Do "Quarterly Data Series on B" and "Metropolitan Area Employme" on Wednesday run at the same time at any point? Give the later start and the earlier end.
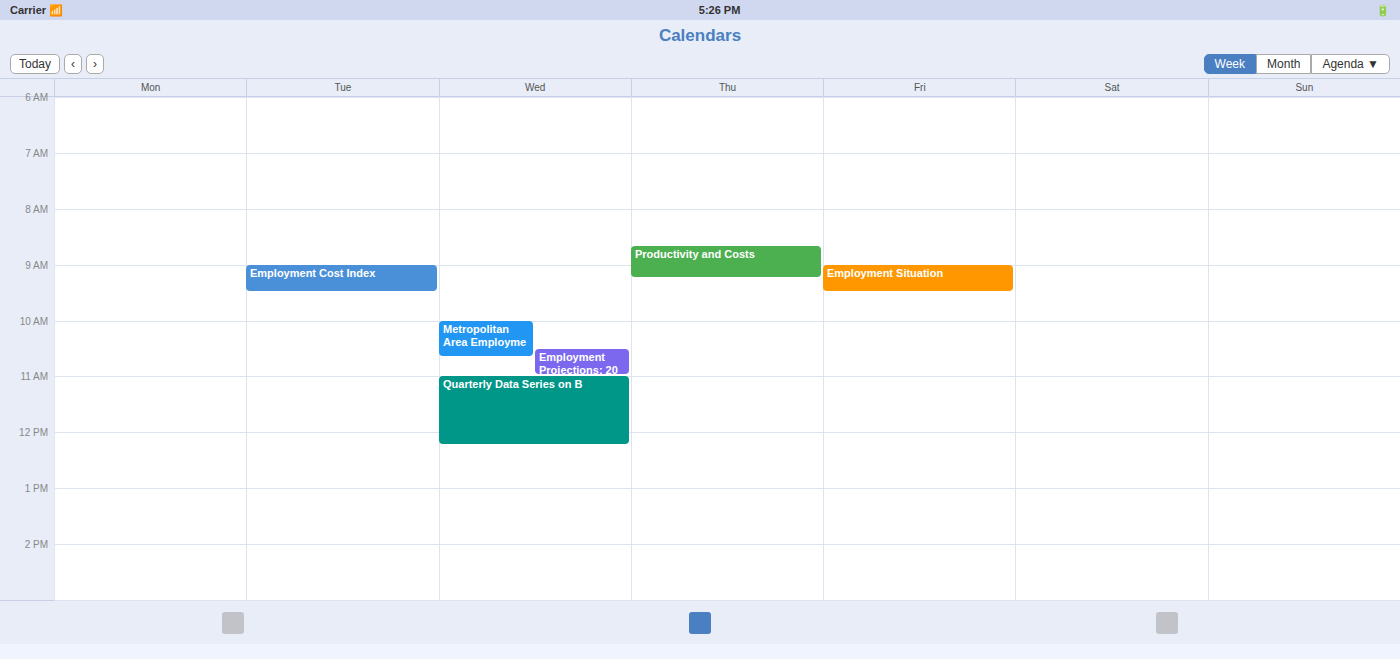
"Metropolitan Area Employme" ends at 10:40 AM and "Quarterly Data Series on B" starts at 11:00 AM -- no overlap.